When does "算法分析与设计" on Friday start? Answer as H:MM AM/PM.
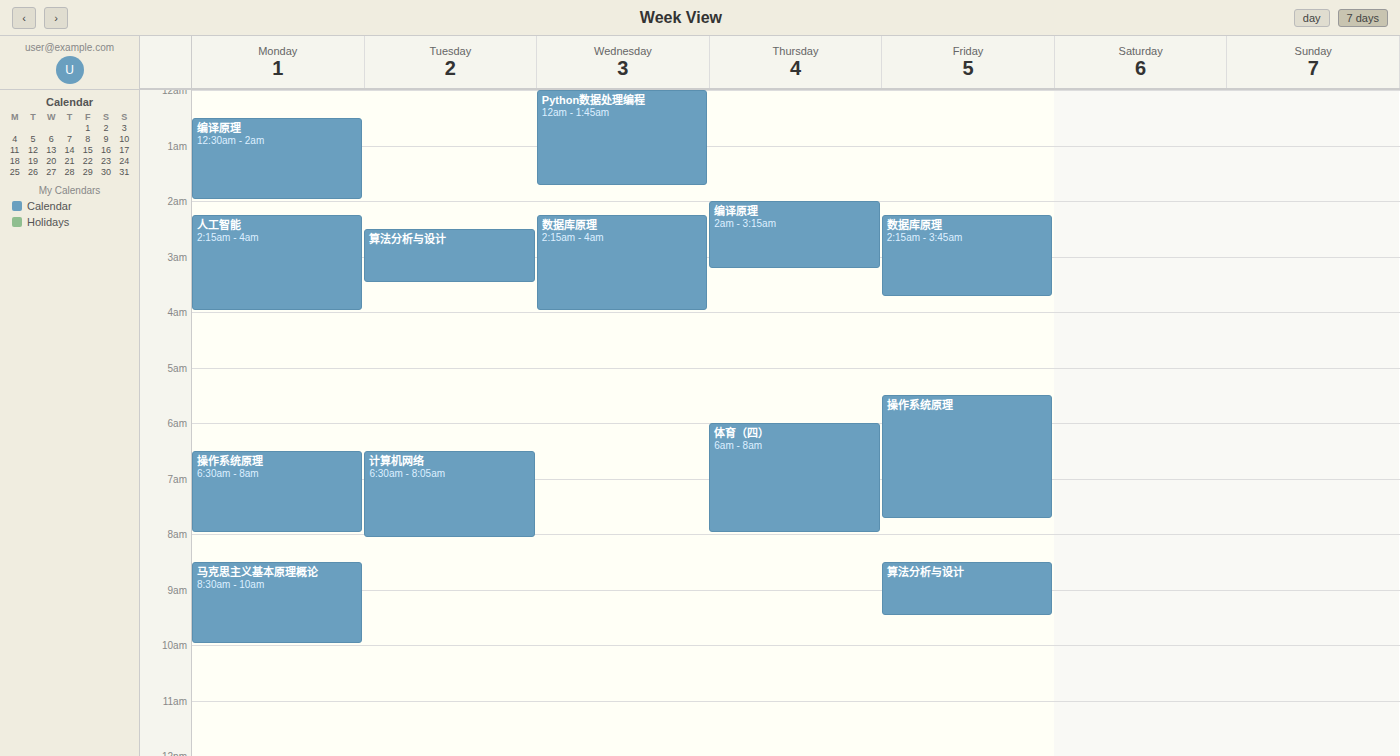
8:30 AM